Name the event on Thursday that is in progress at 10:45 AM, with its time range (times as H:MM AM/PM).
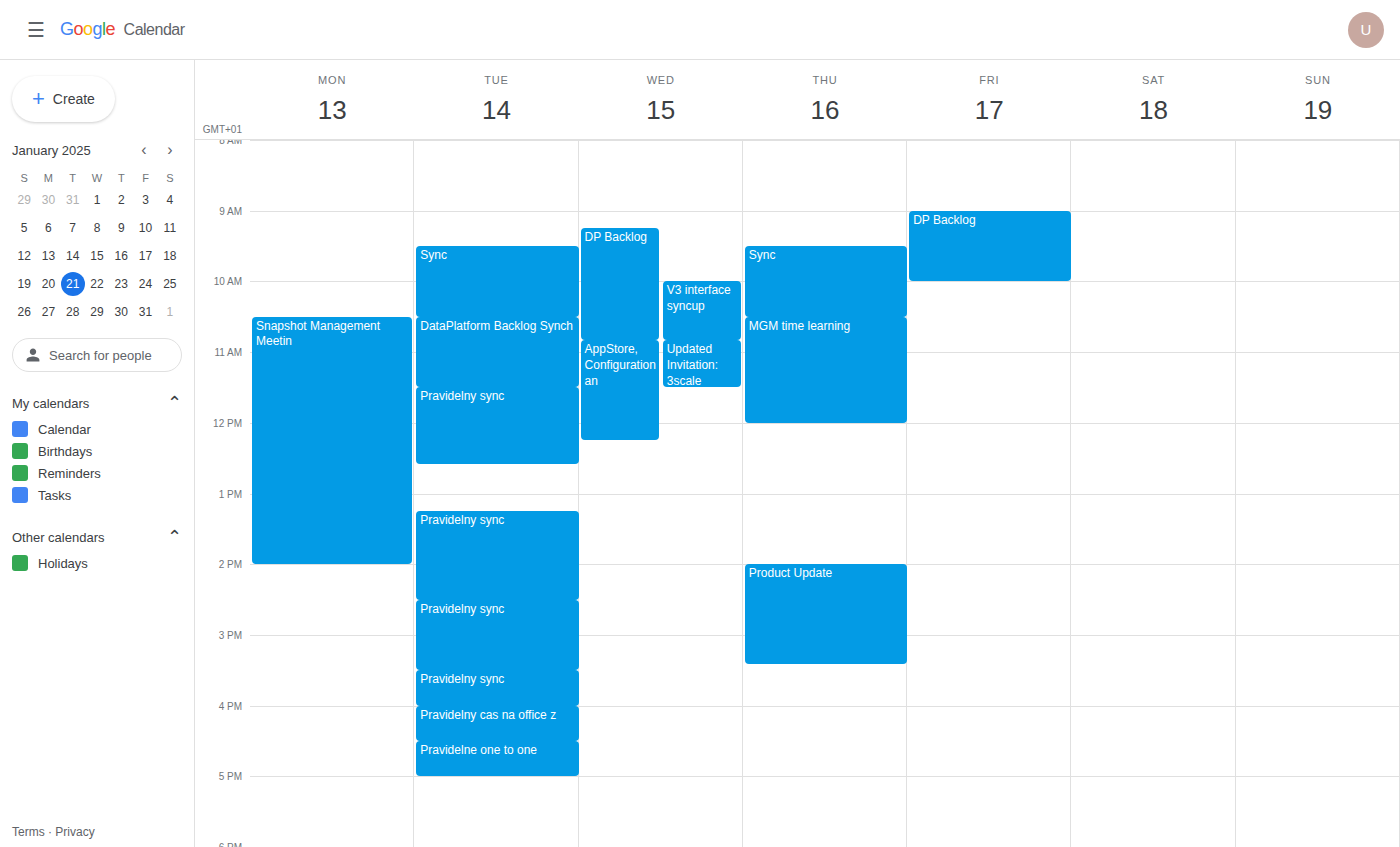
"MGM time learning", 10:30 AM to 12:00 PM